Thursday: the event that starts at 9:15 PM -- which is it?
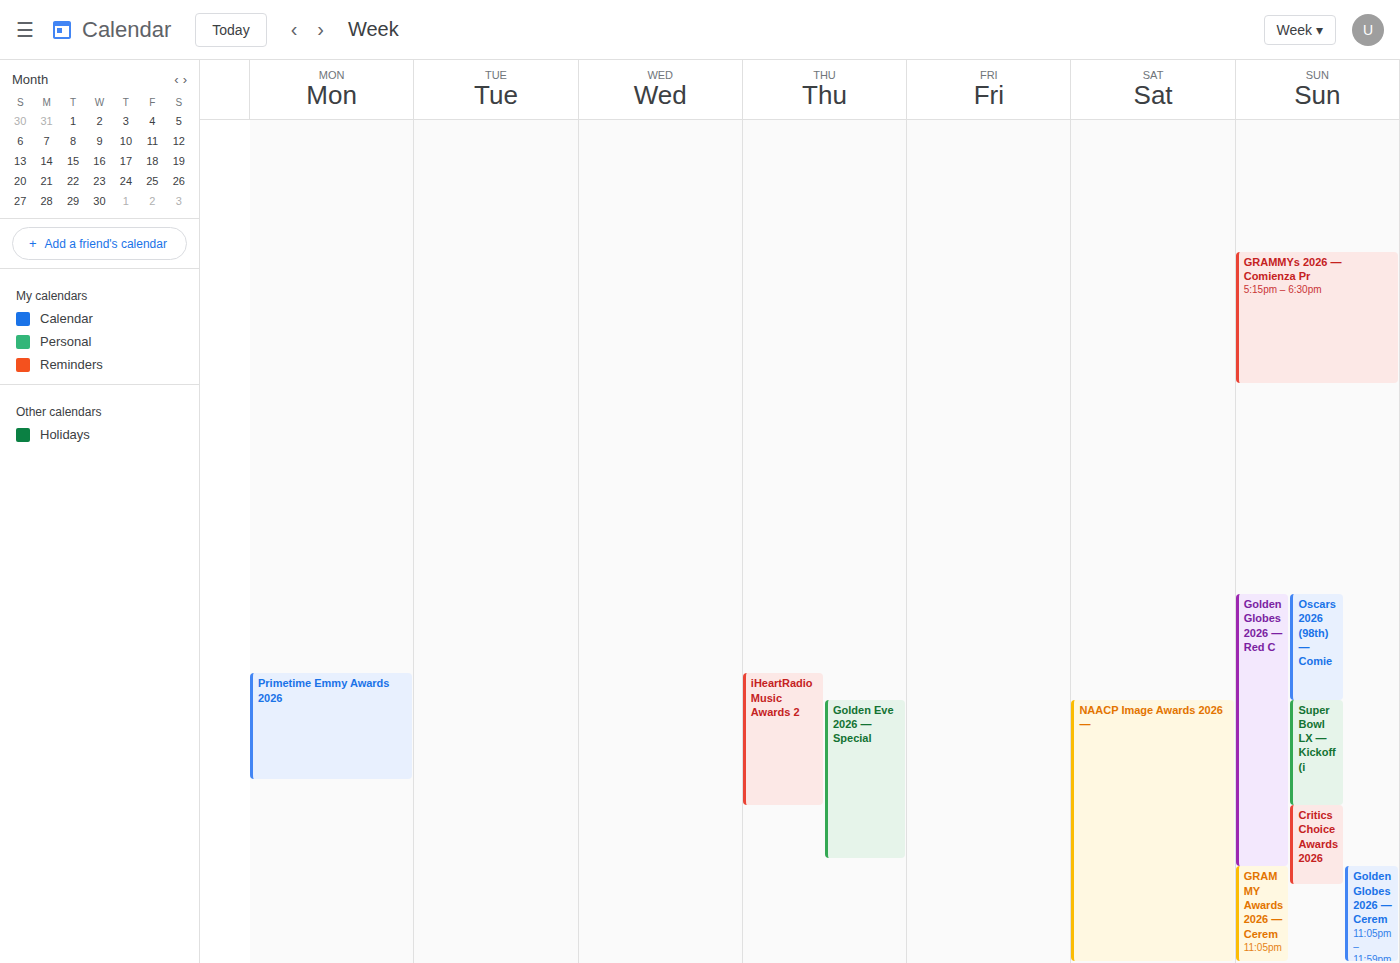
"iHeartRadio Music Awards 2"